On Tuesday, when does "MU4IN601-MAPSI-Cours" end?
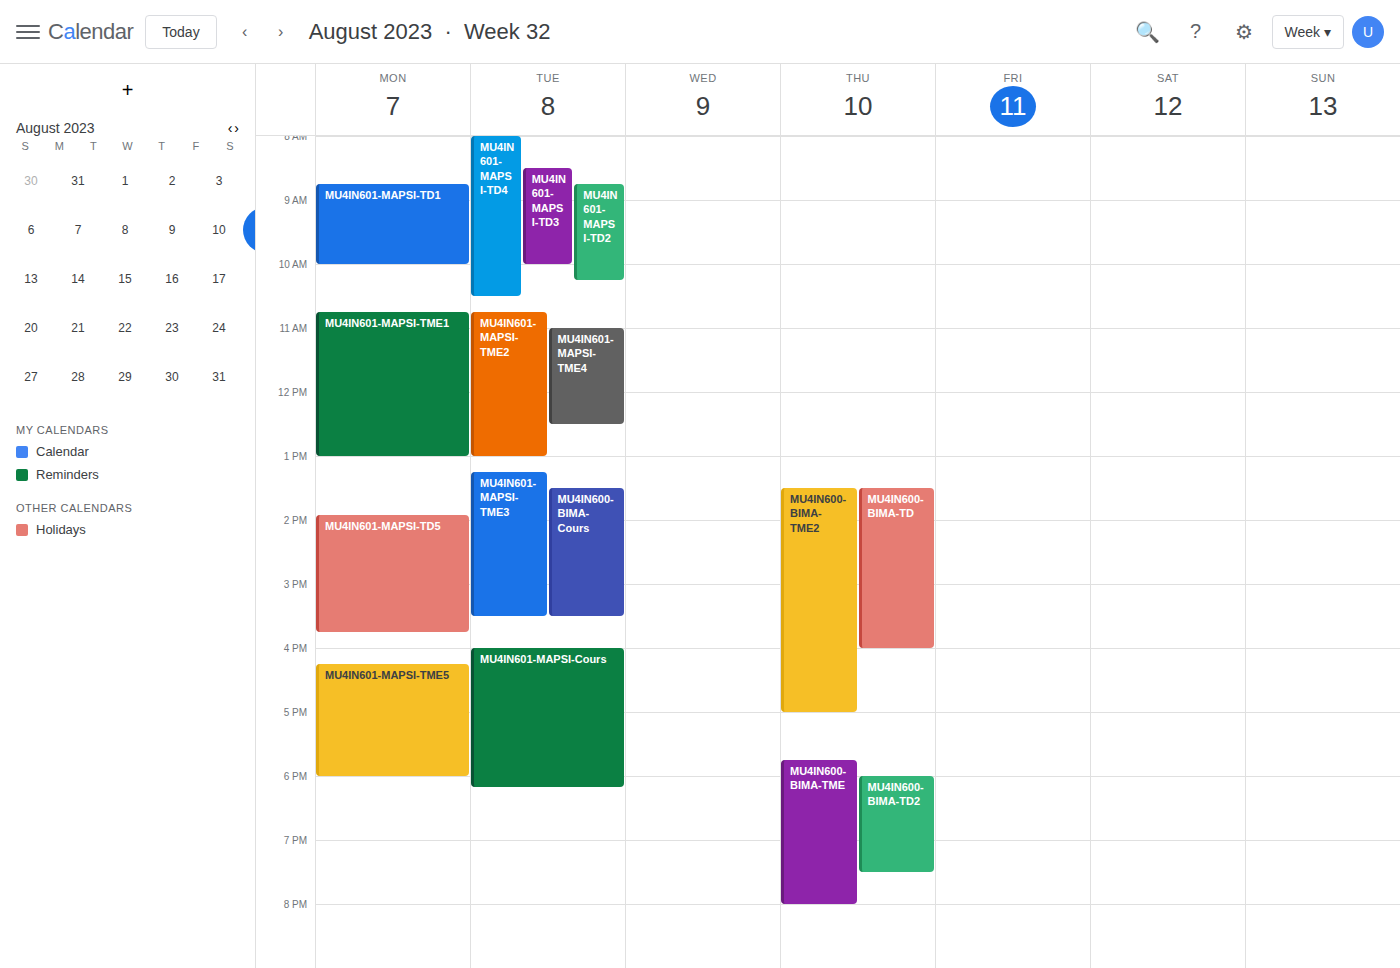
6:10 PM